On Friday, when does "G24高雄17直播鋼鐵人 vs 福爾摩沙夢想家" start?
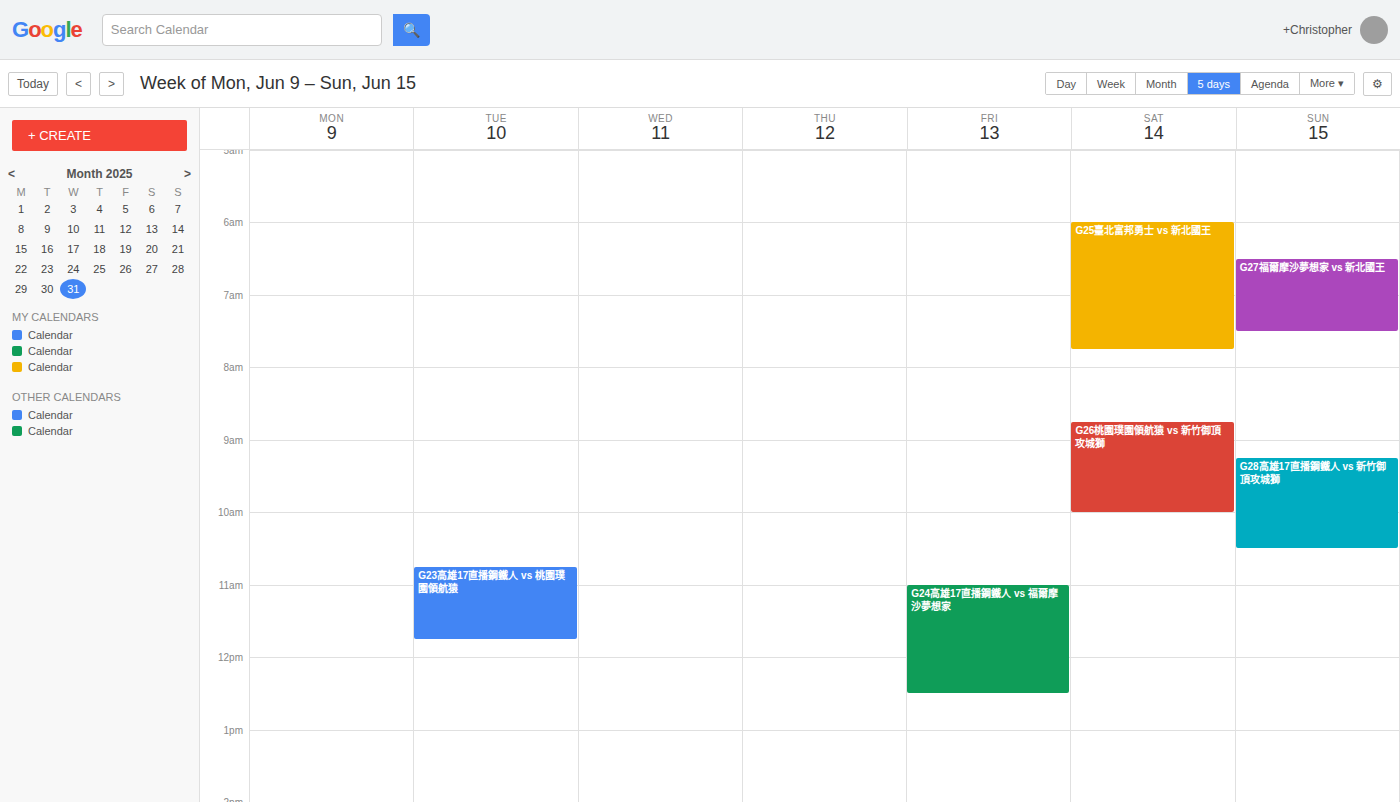
11:00 AM